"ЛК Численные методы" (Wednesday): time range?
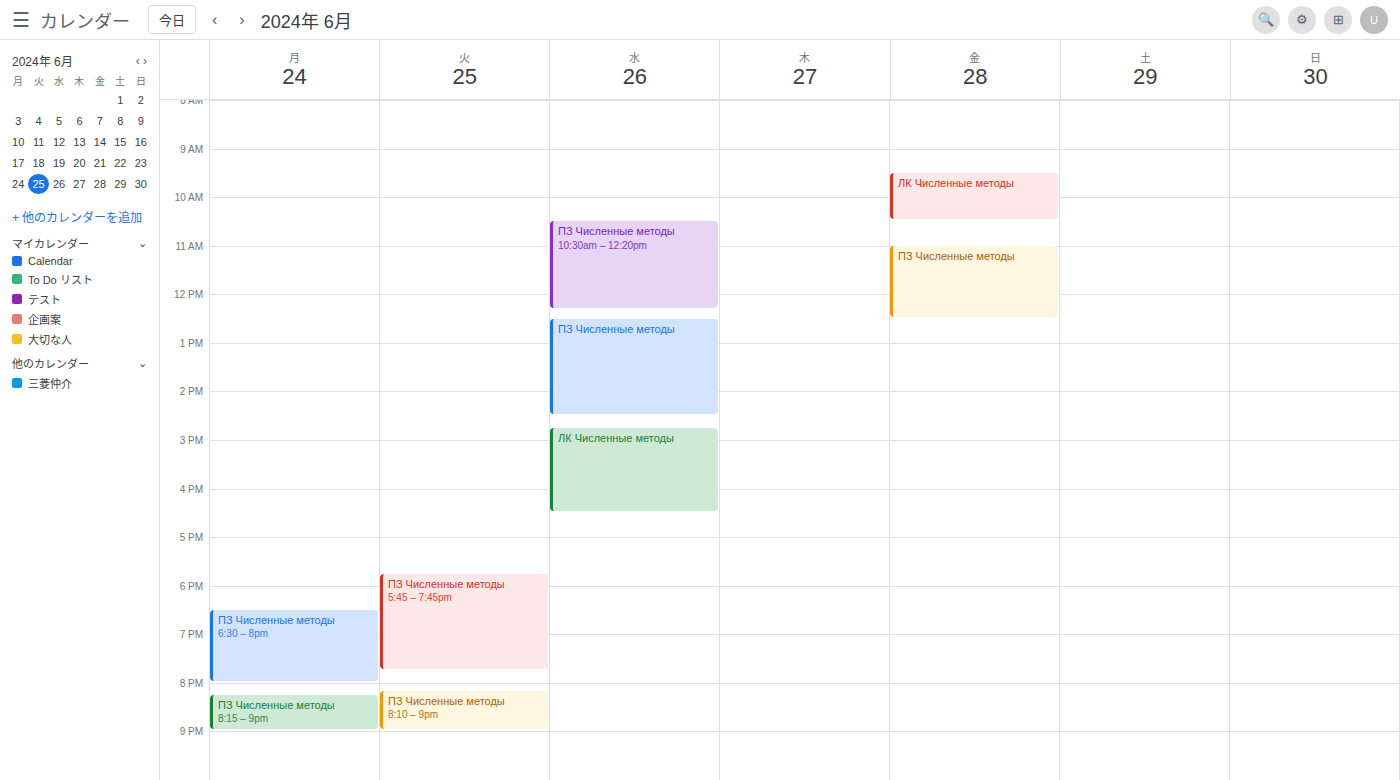
2:45 PM to 4:30 PM